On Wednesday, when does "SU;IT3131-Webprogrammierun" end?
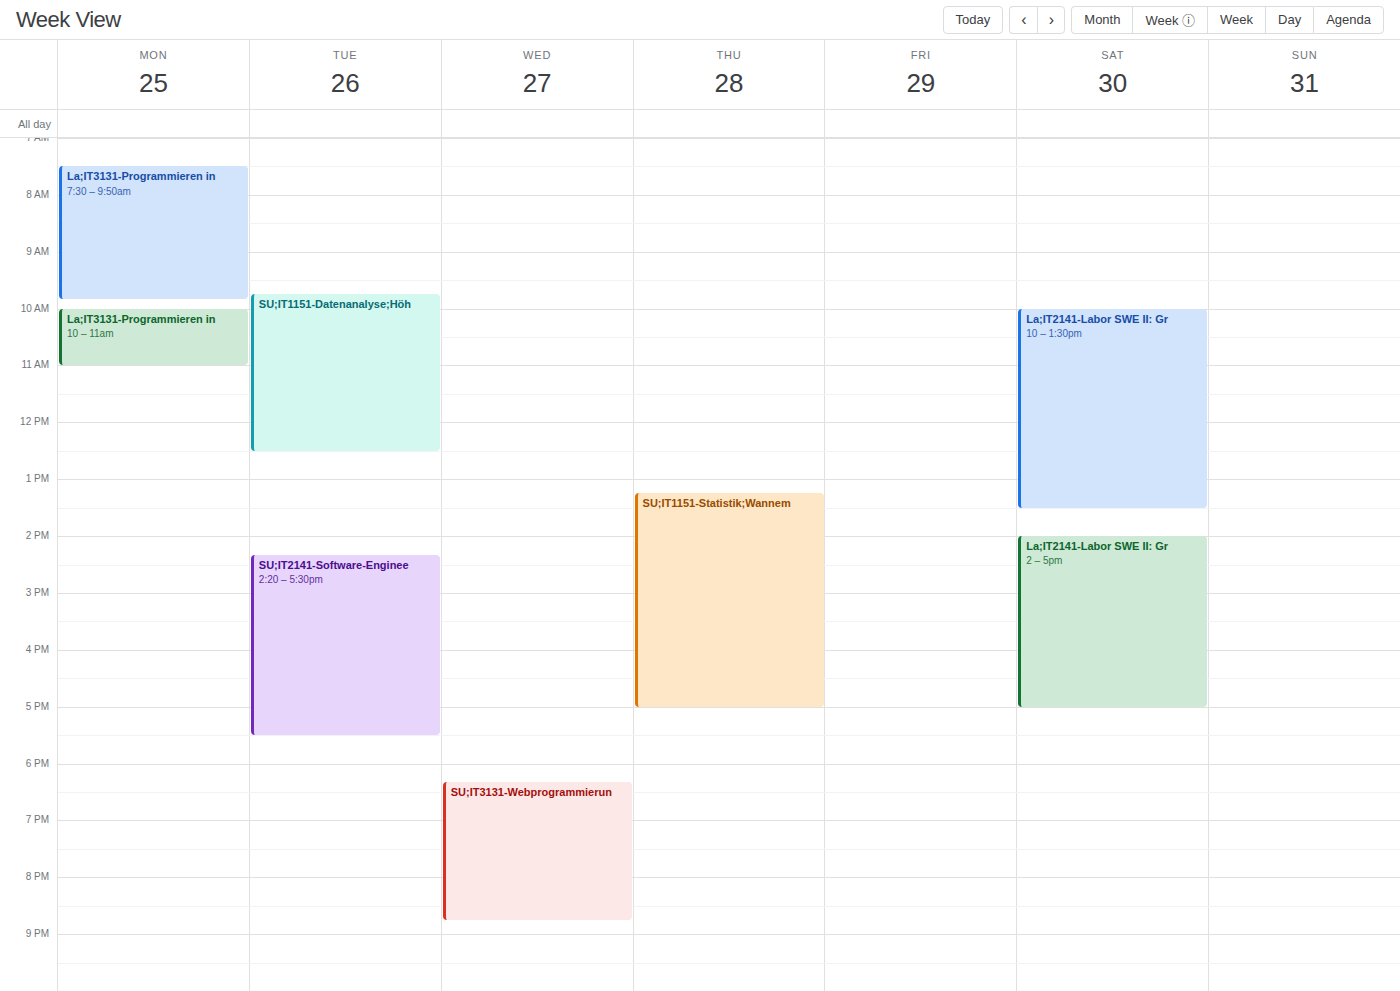
8:45 PM